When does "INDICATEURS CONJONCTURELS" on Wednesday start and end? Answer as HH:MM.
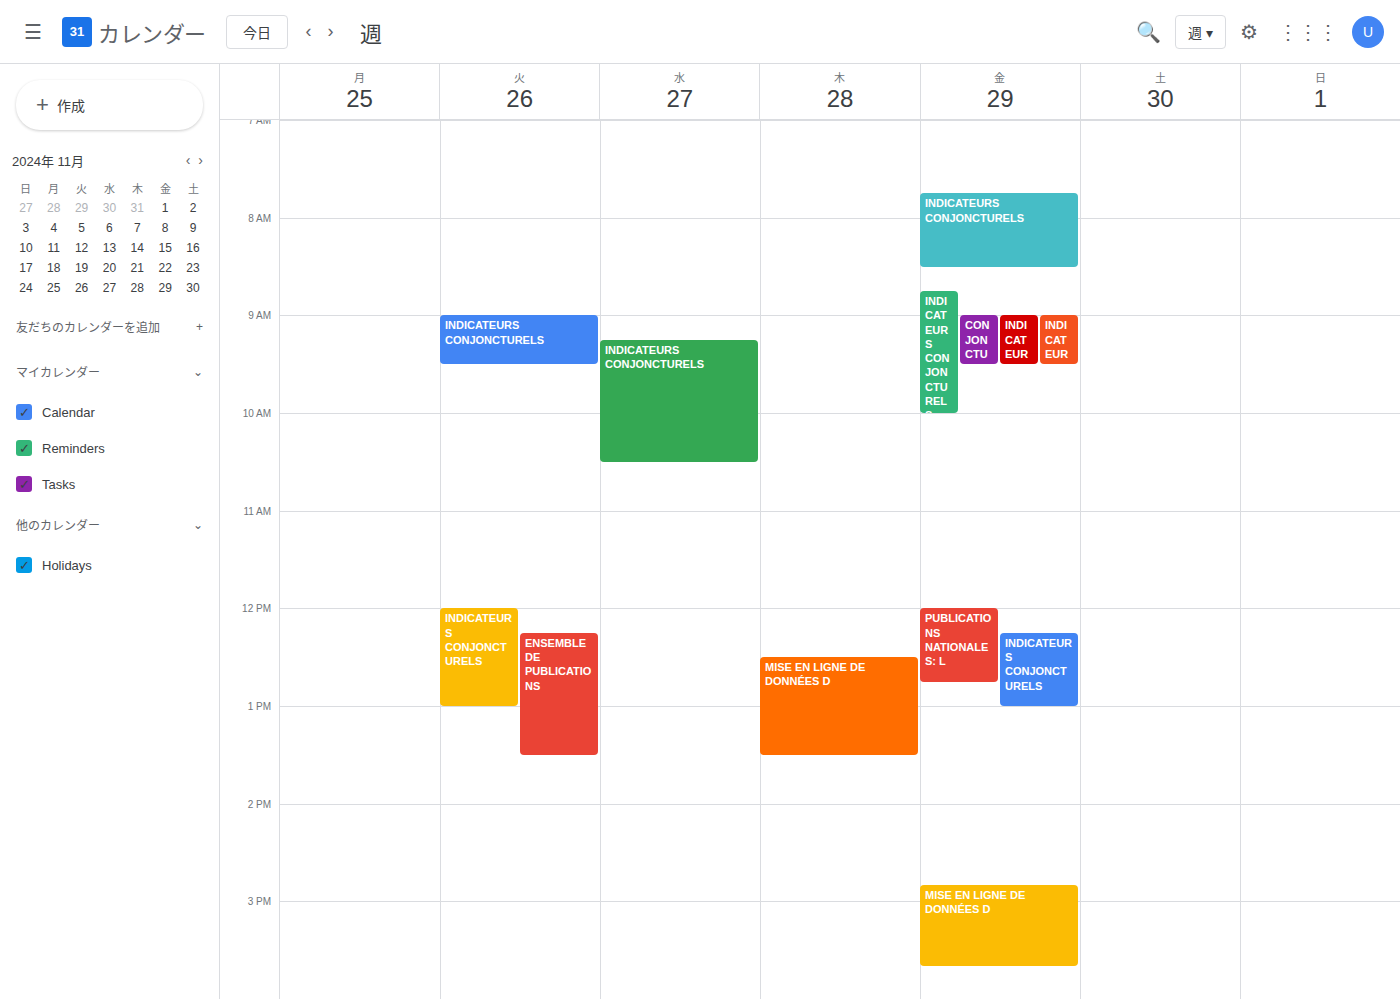
09:15 to 10:30